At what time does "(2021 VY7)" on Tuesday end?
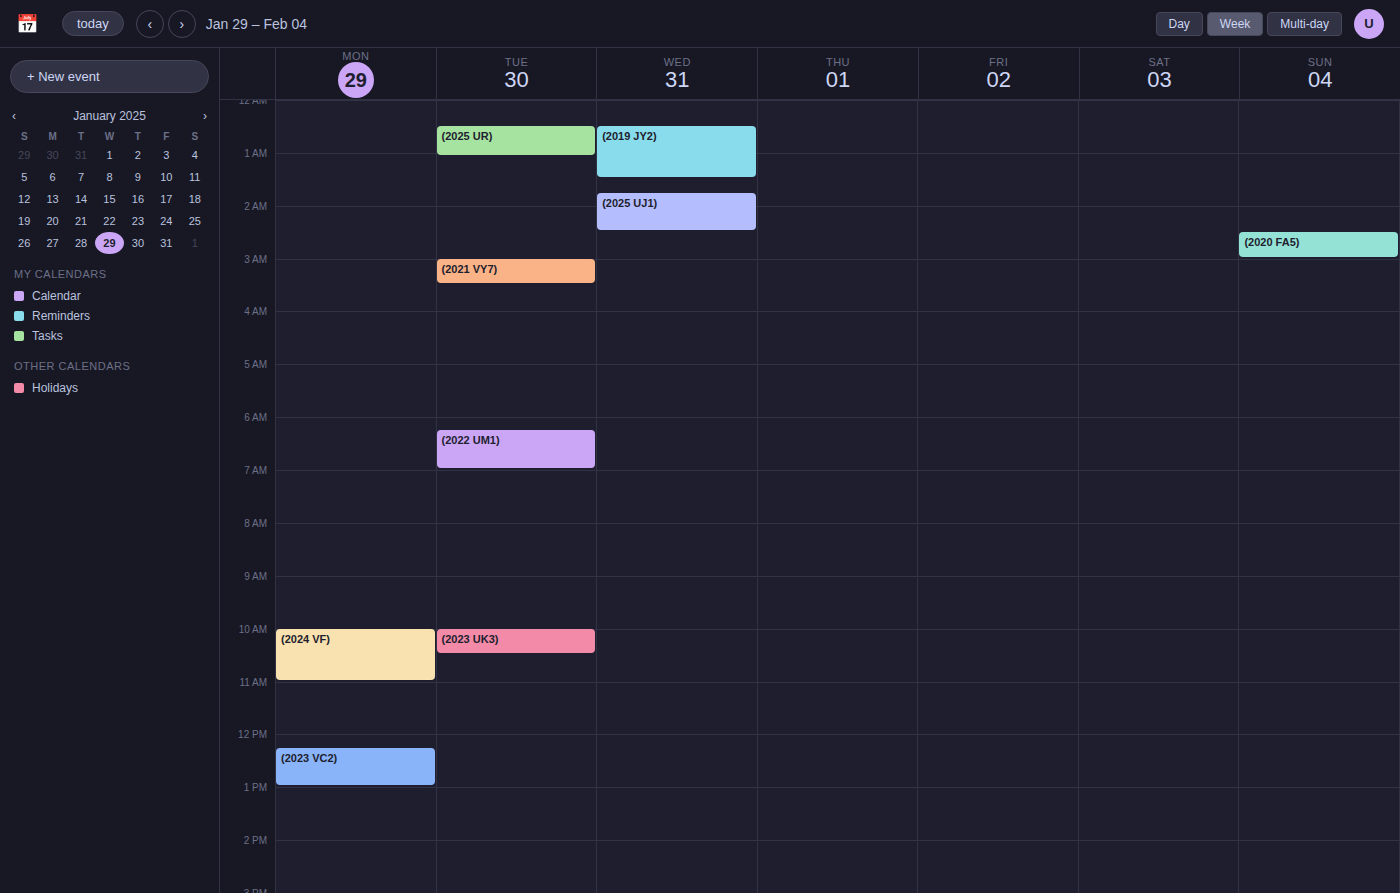
3:30 AM